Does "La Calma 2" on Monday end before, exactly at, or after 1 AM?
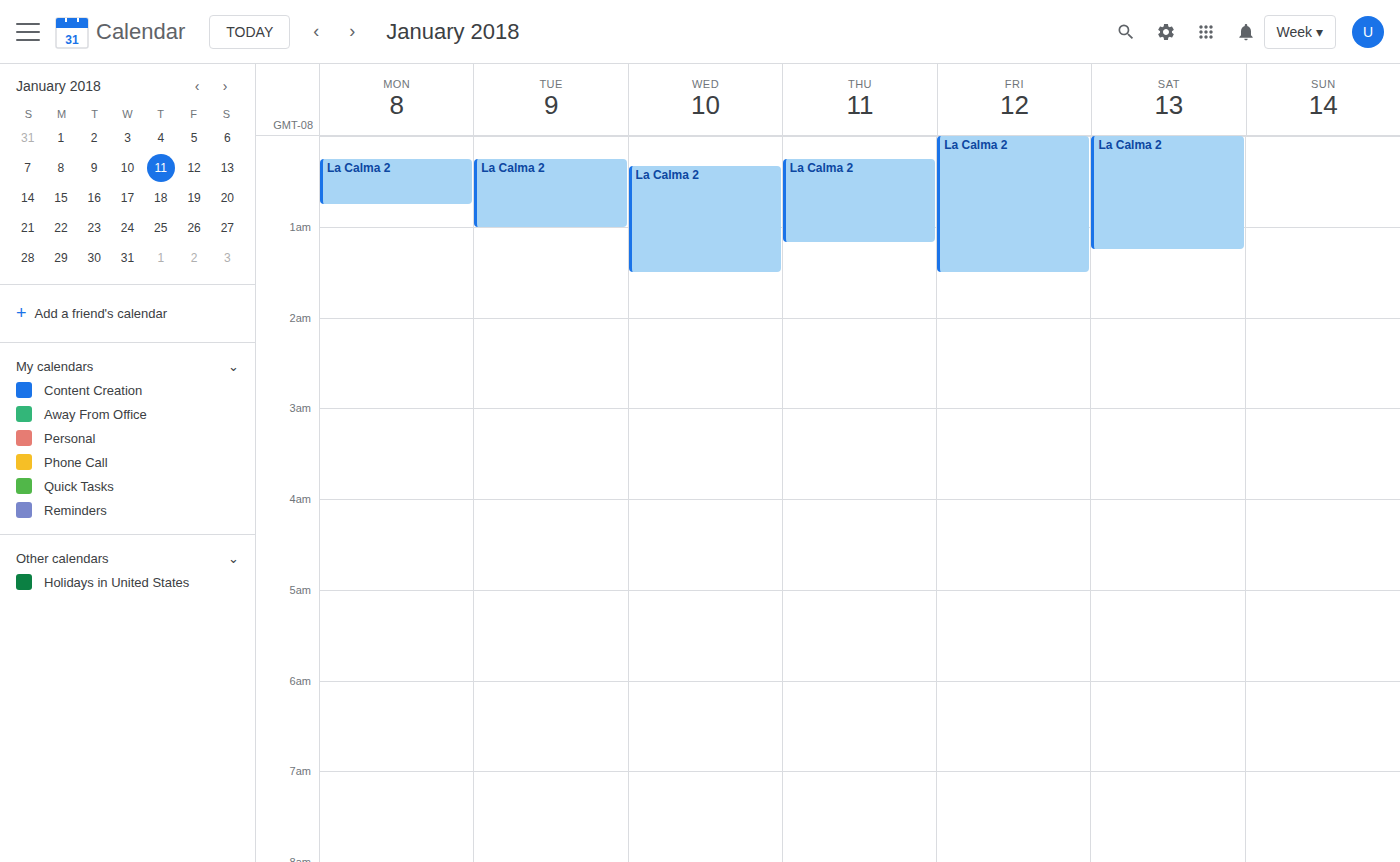
12:45 AM -- before 1 AM, 15 minutes above the 1 AM line.